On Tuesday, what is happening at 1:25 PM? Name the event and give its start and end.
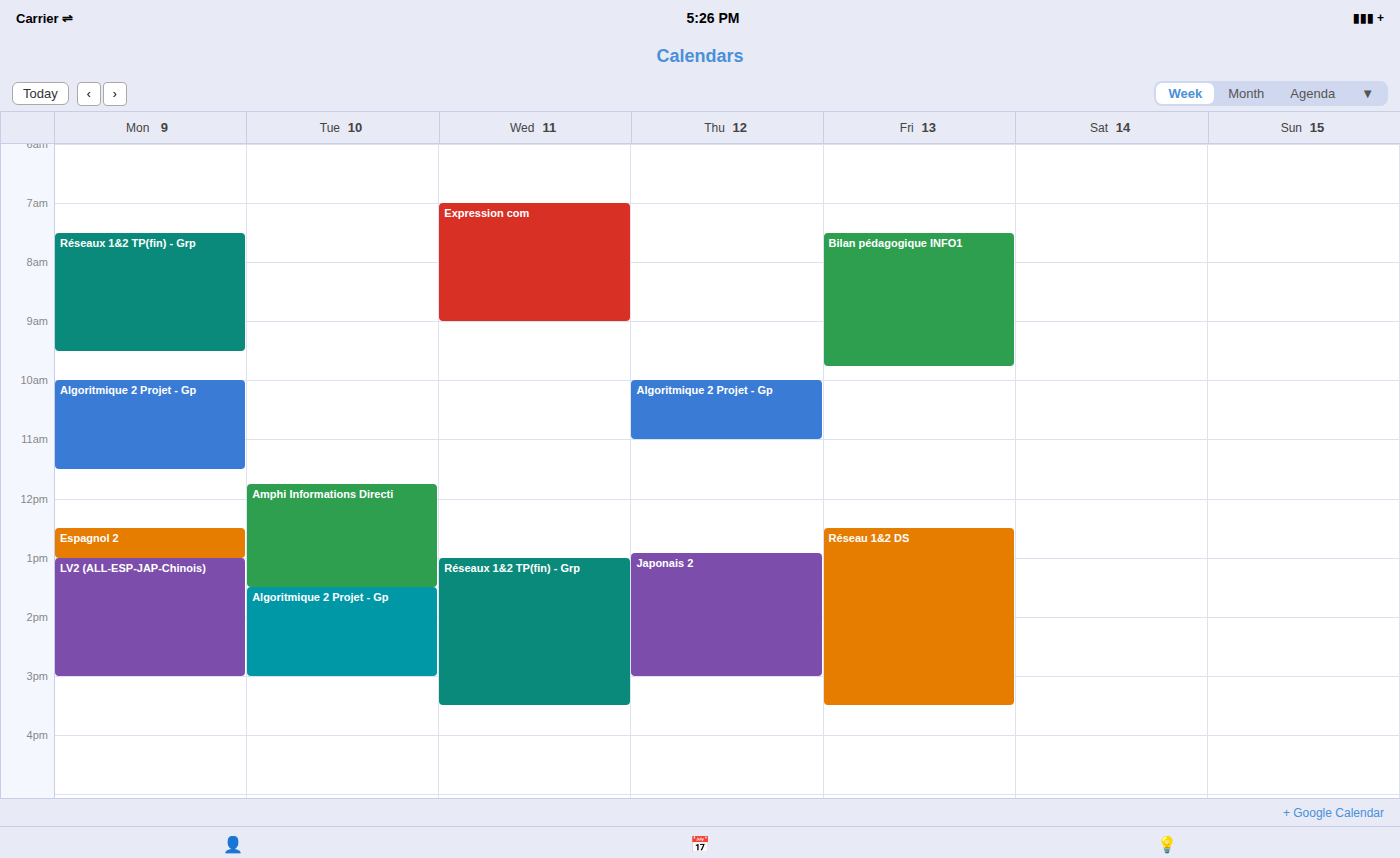
"Amphi Informations Directi", 11:45 AM to 1:30 PM